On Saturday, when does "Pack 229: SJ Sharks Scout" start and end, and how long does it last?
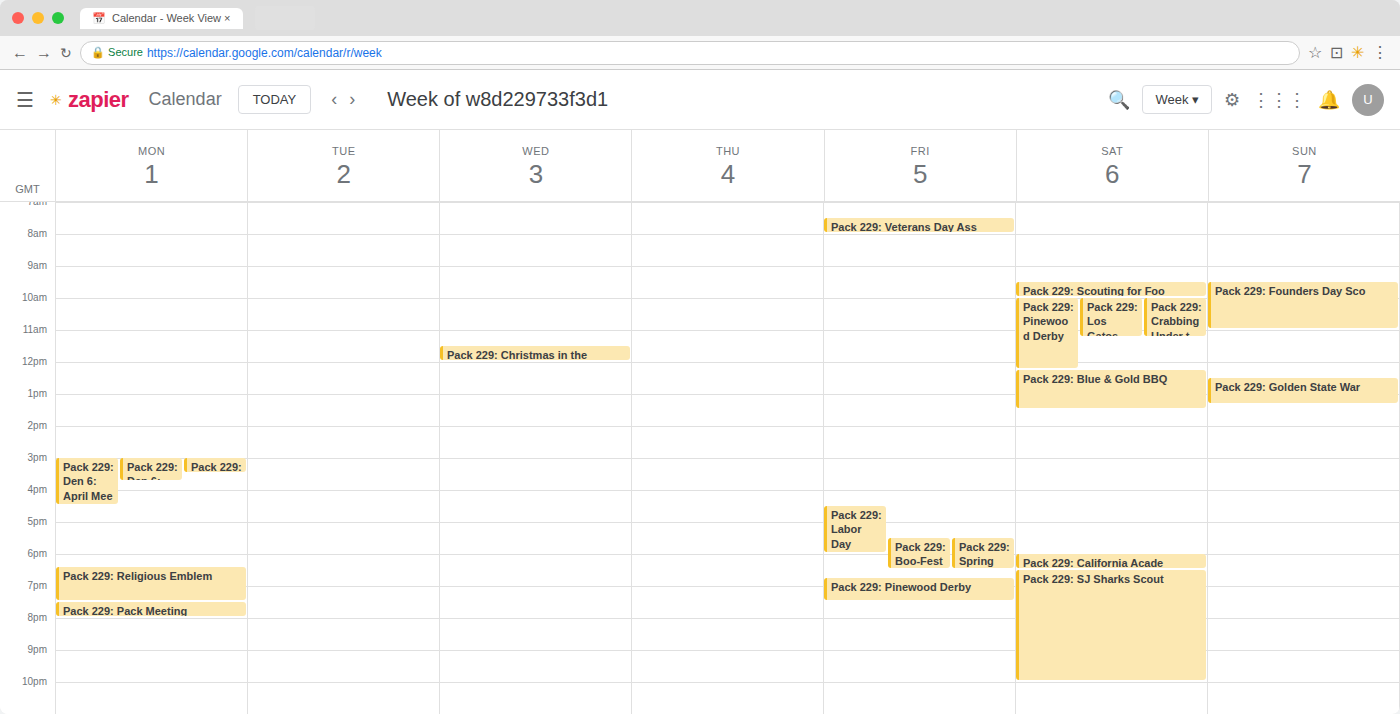
6:30 PM to 10:00 PM, 3 hours 30 minutes